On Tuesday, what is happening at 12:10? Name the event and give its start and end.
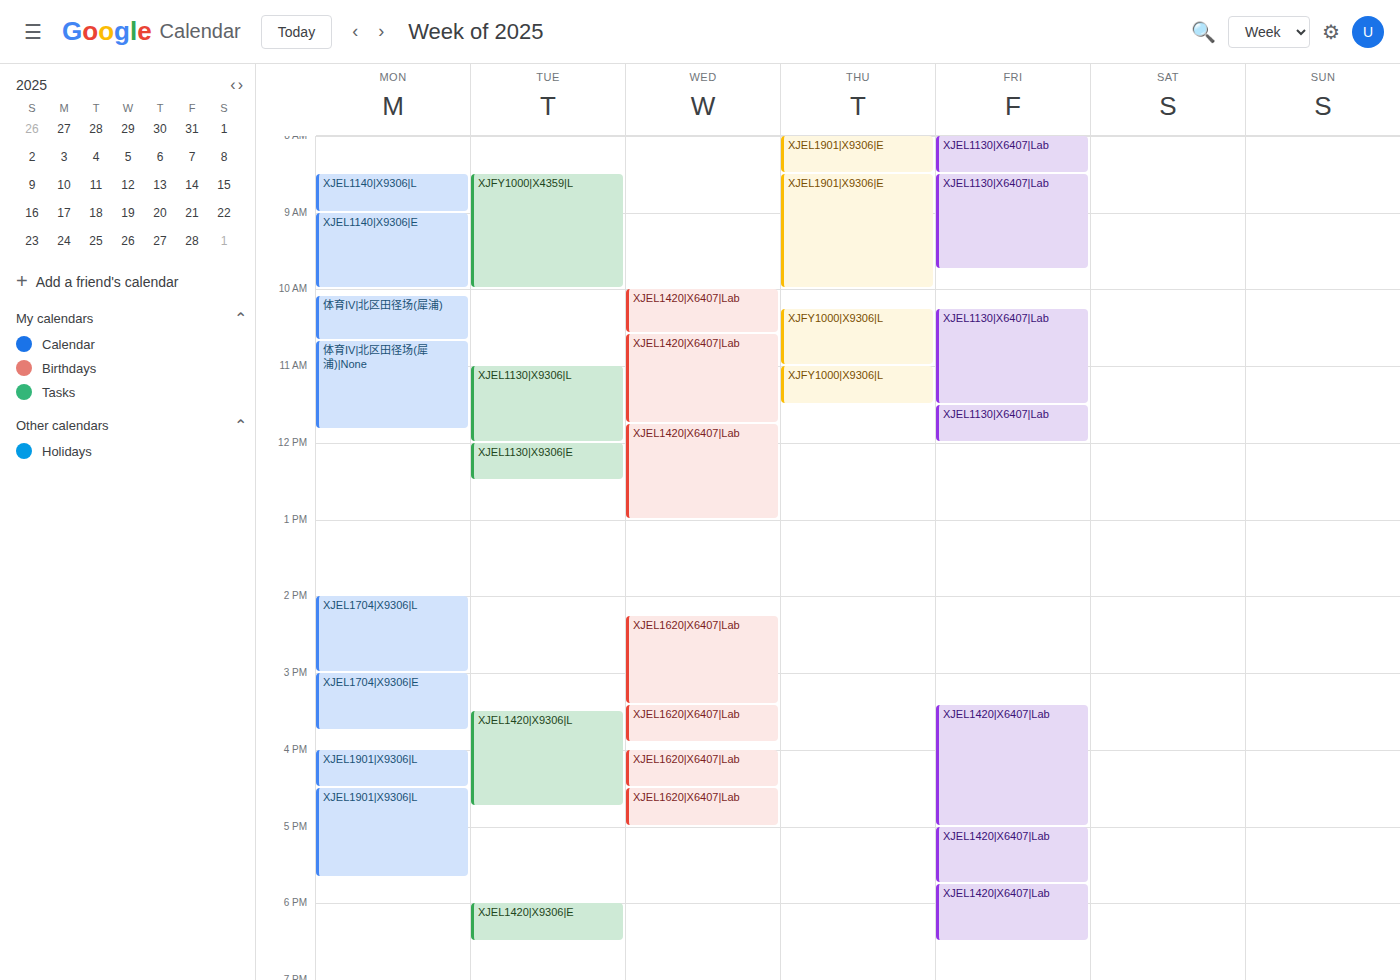
"XJEL1130|X9306|E", 12:00 to 12:30